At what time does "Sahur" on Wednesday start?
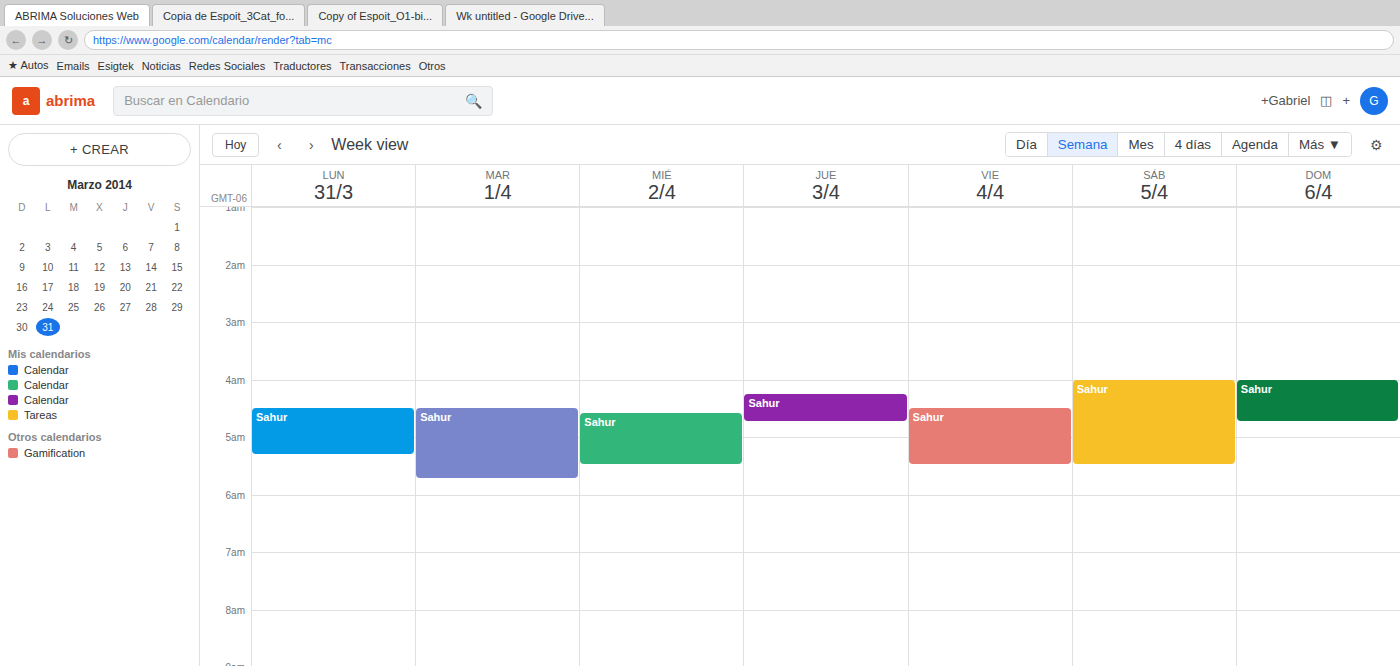
4:35 AM